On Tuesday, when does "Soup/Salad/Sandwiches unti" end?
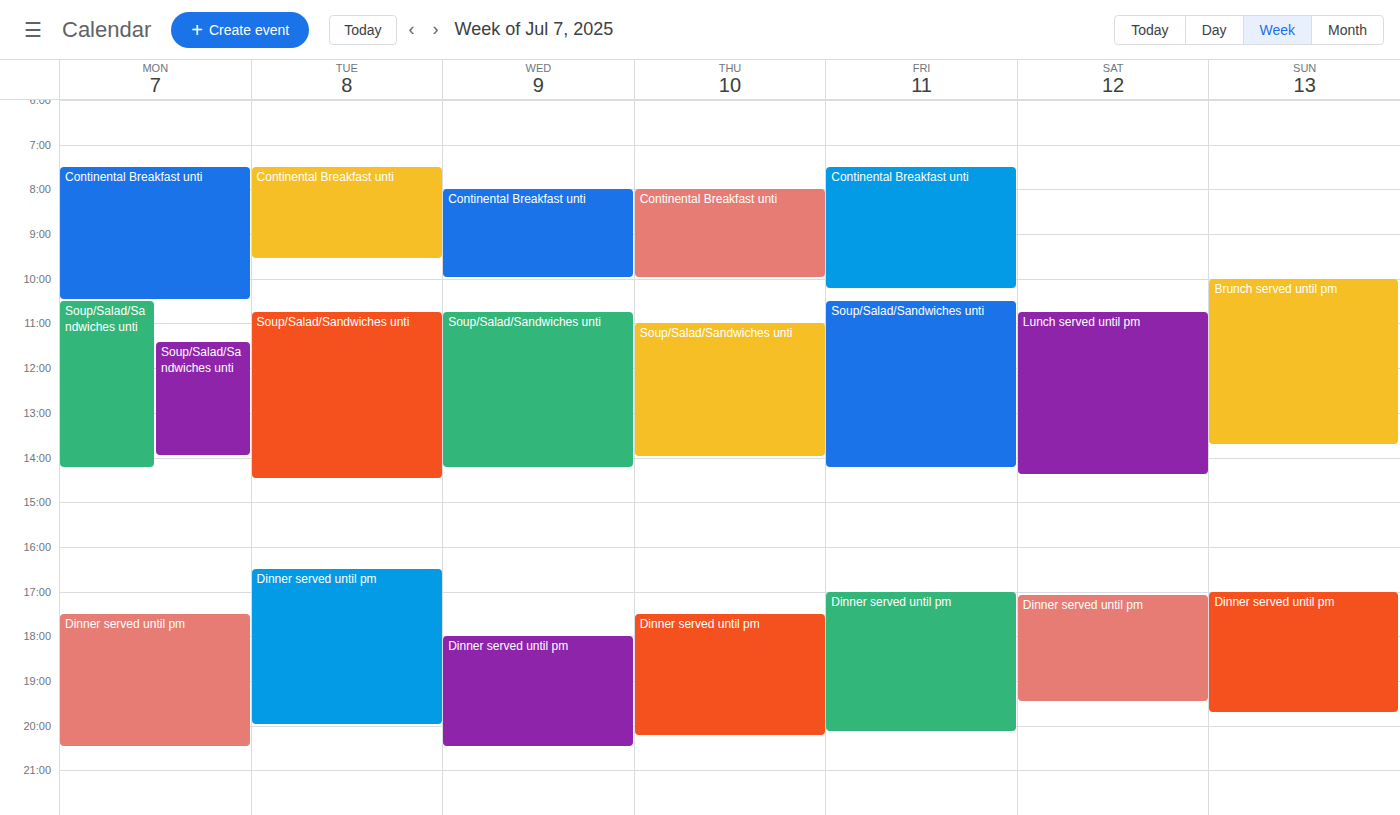
2:30 PM